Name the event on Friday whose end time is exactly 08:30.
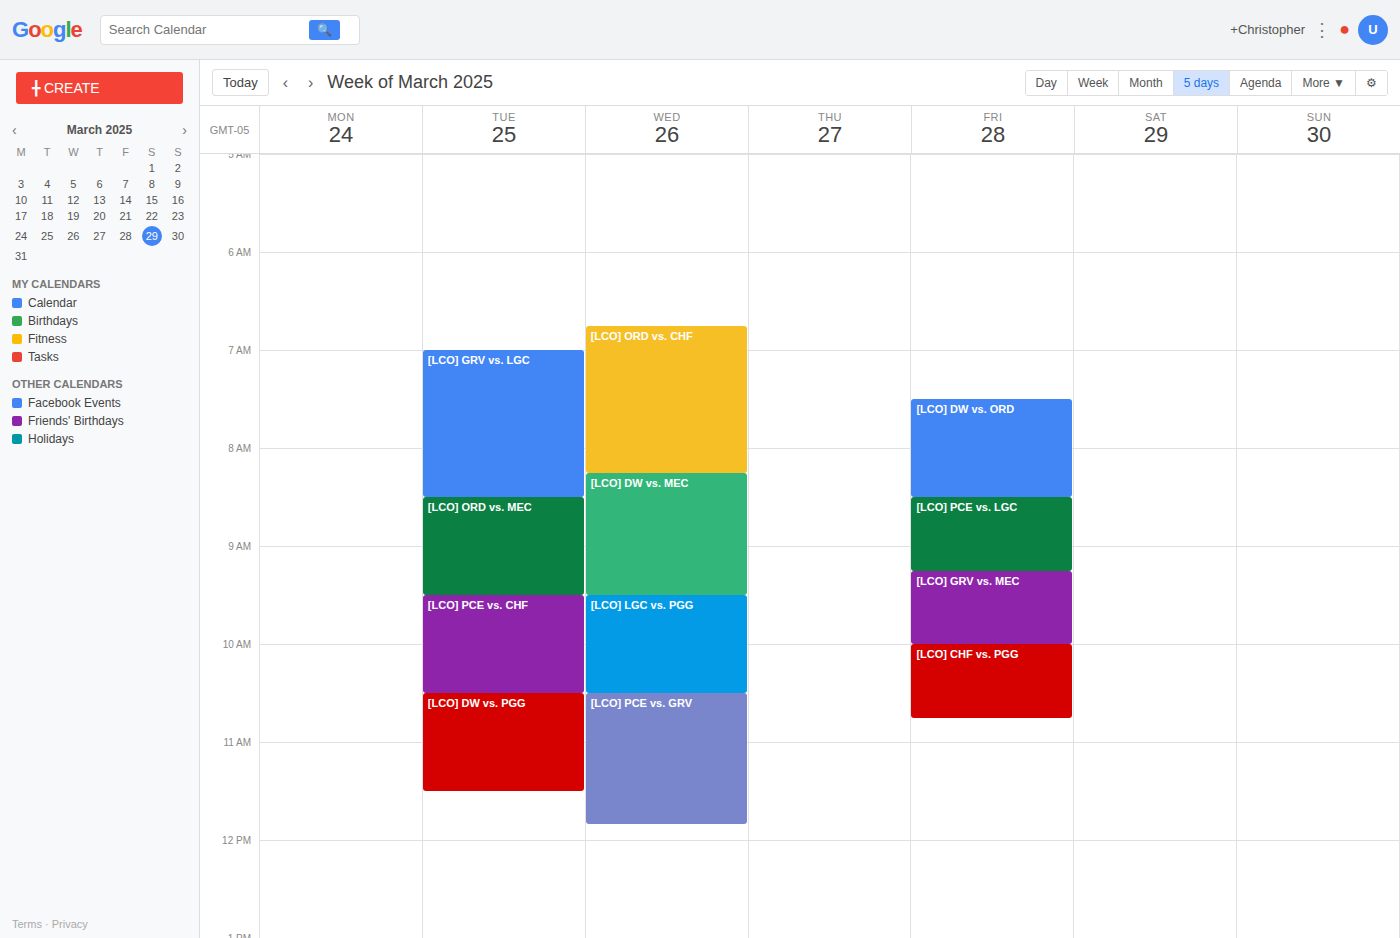
"[LCO] DW vs. ORD"